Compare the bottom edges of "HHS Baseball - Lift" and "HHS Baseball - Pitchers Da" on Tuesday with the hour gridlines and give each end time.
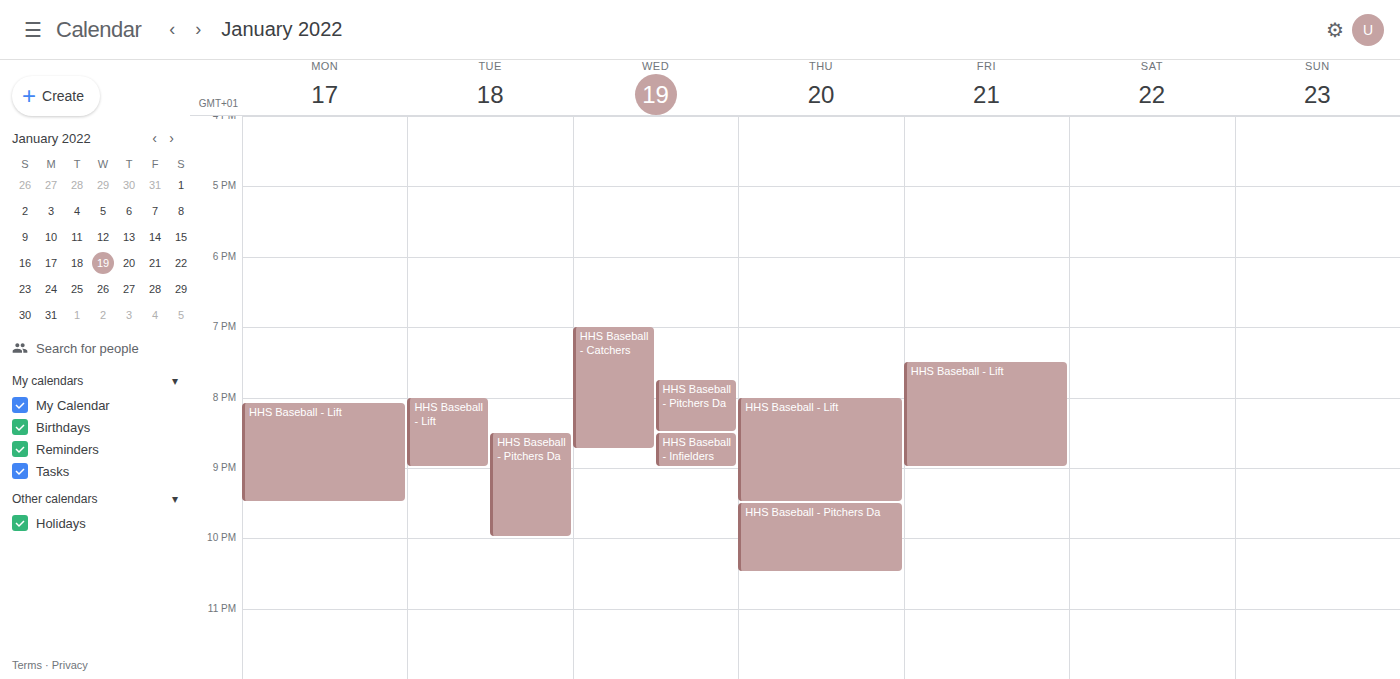
"HHS Baseball - Lift": 9:00 PM, exactly on the 9 PM line. "HHS Baseball - Pitchers Da": 10:00 PM, exactly on the 10 PM line.